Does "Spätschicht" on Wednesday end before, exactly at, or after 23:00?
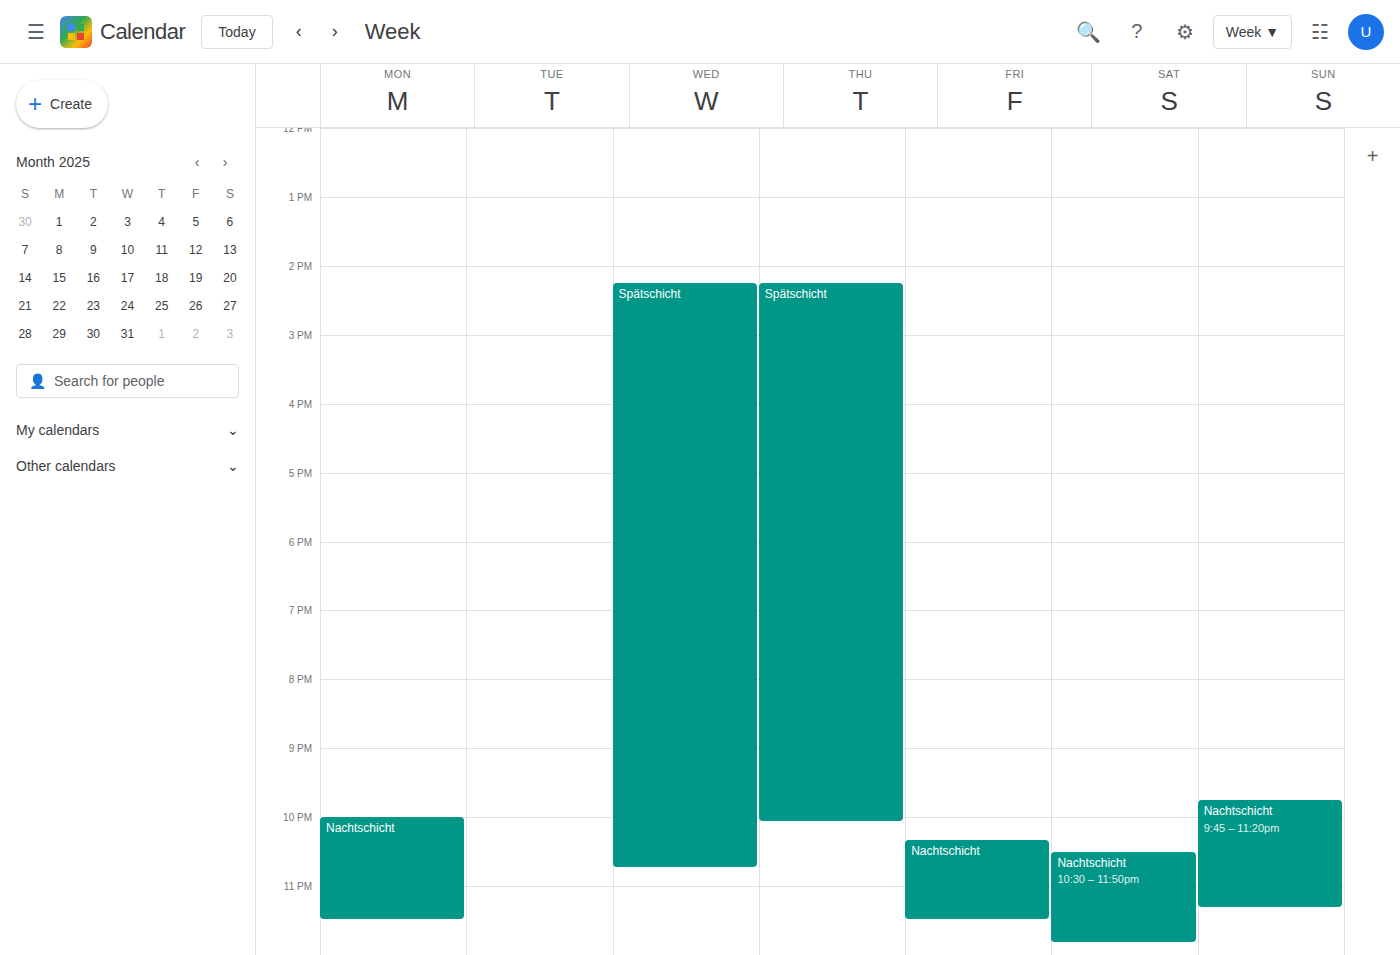
22:45 -- before 23:00, 15 minutes above the 23:00 line.